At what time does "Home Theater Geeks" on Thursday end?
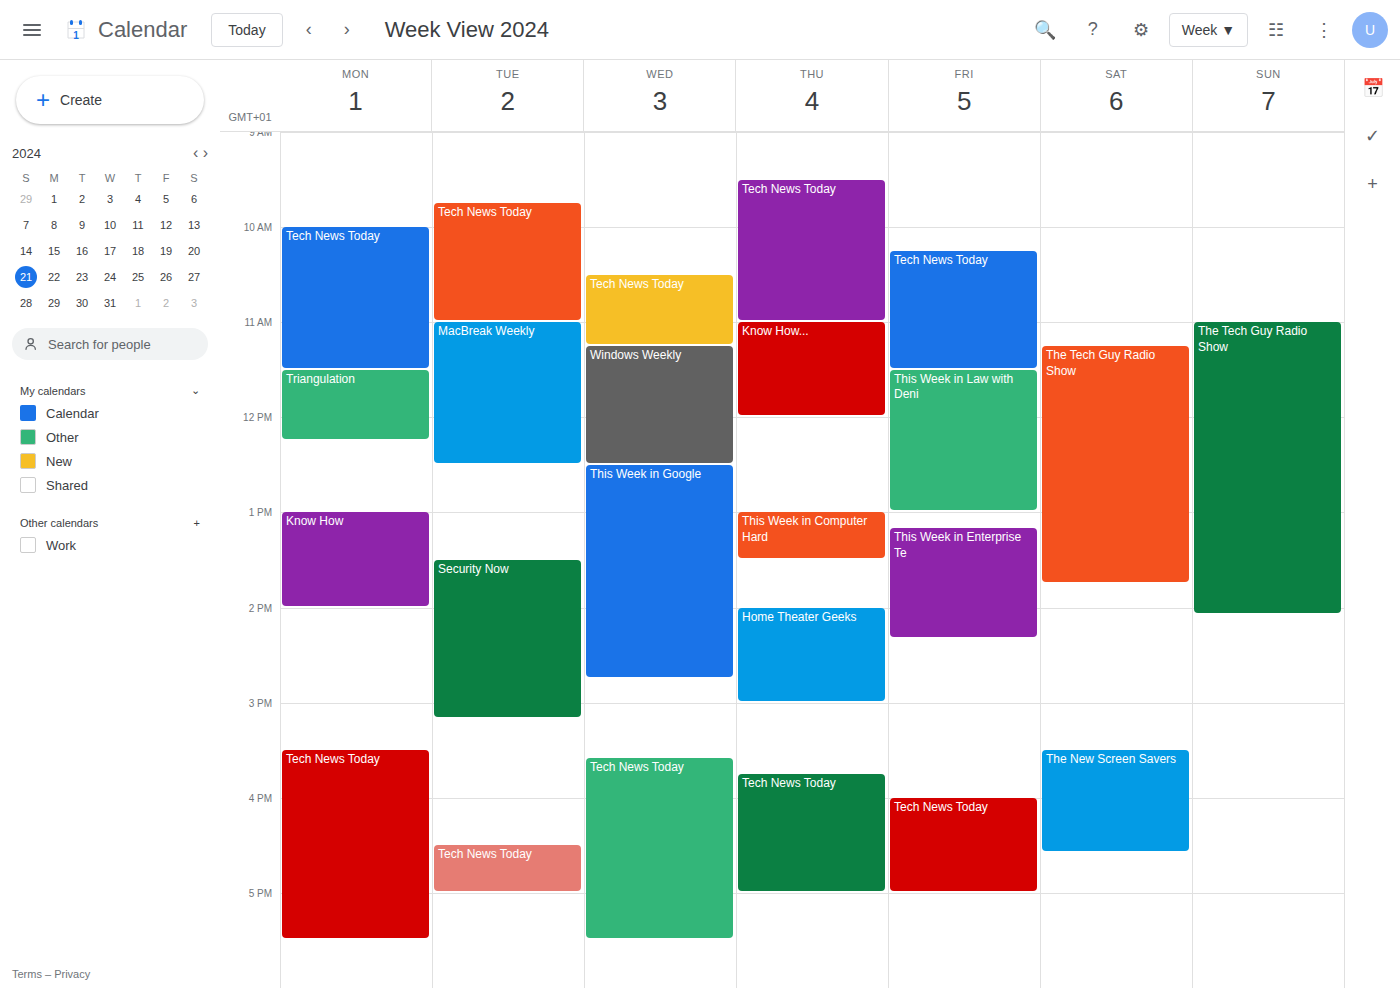
3:00 PM